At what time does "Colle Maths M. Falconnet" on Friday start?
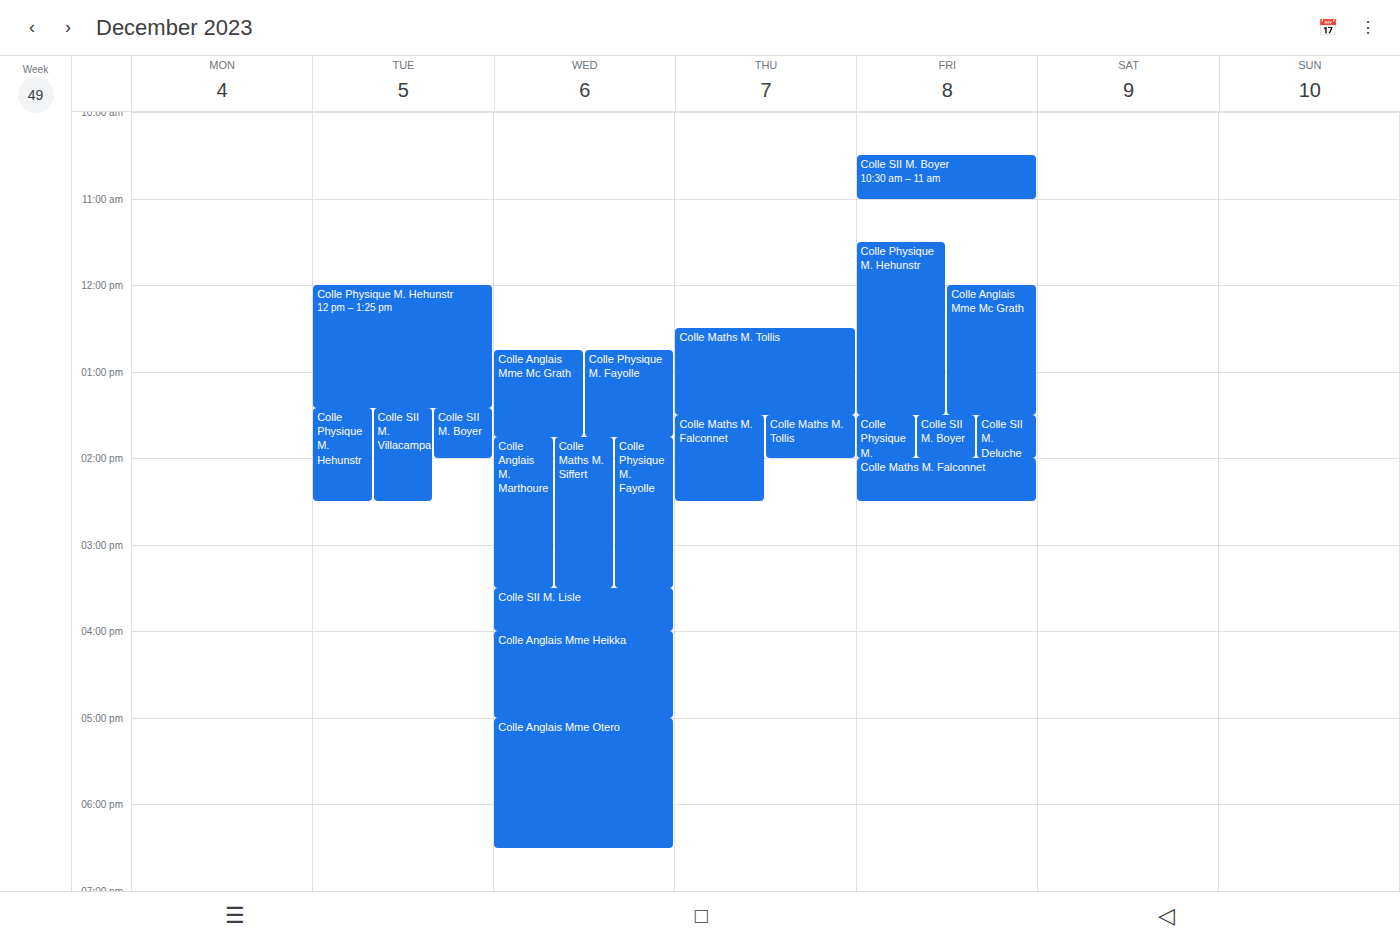
2:00 PM